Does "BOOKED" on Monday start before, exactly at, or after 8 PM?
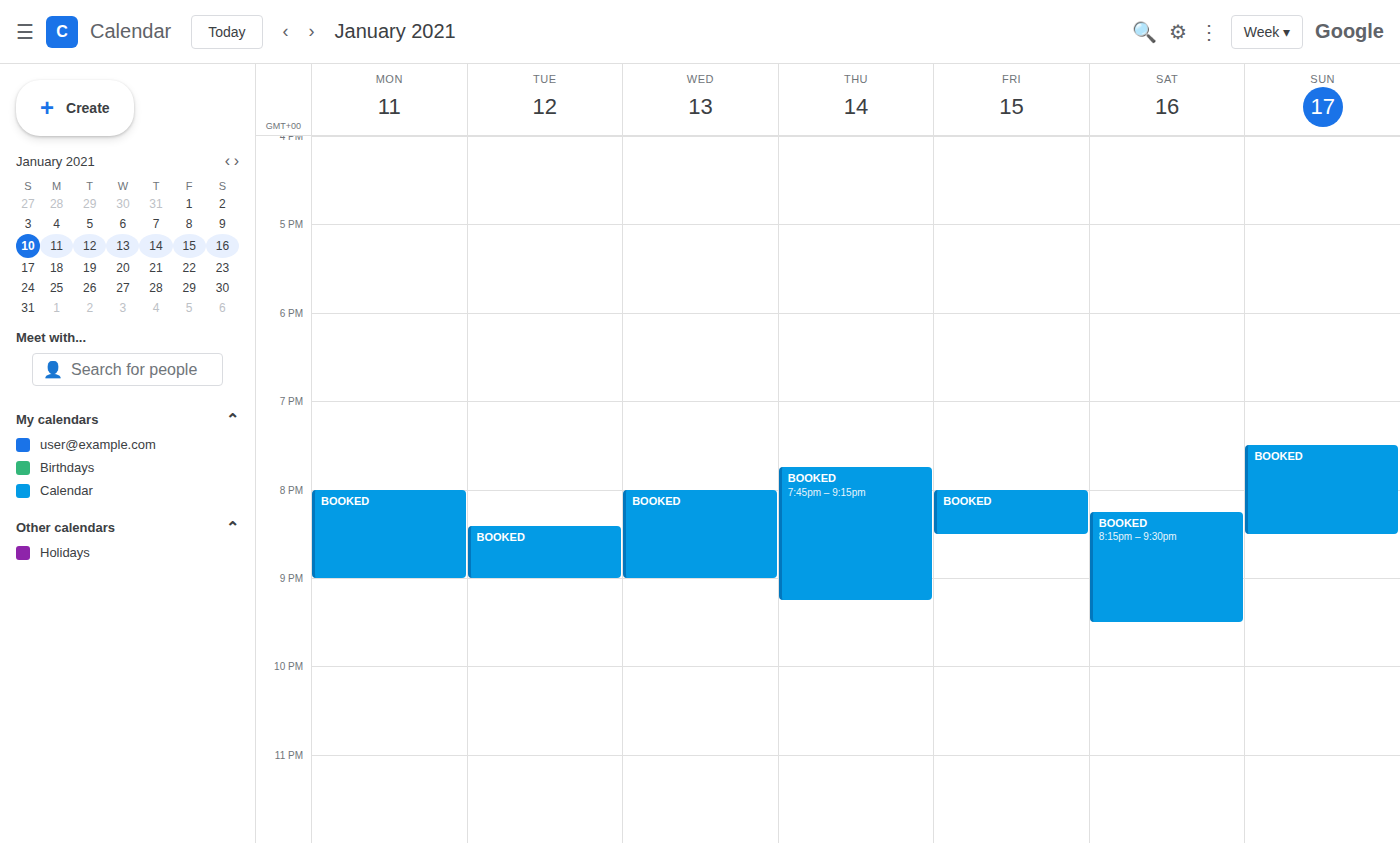
8:00 PM -- exactly at 8 PM, on the 8 PM line.